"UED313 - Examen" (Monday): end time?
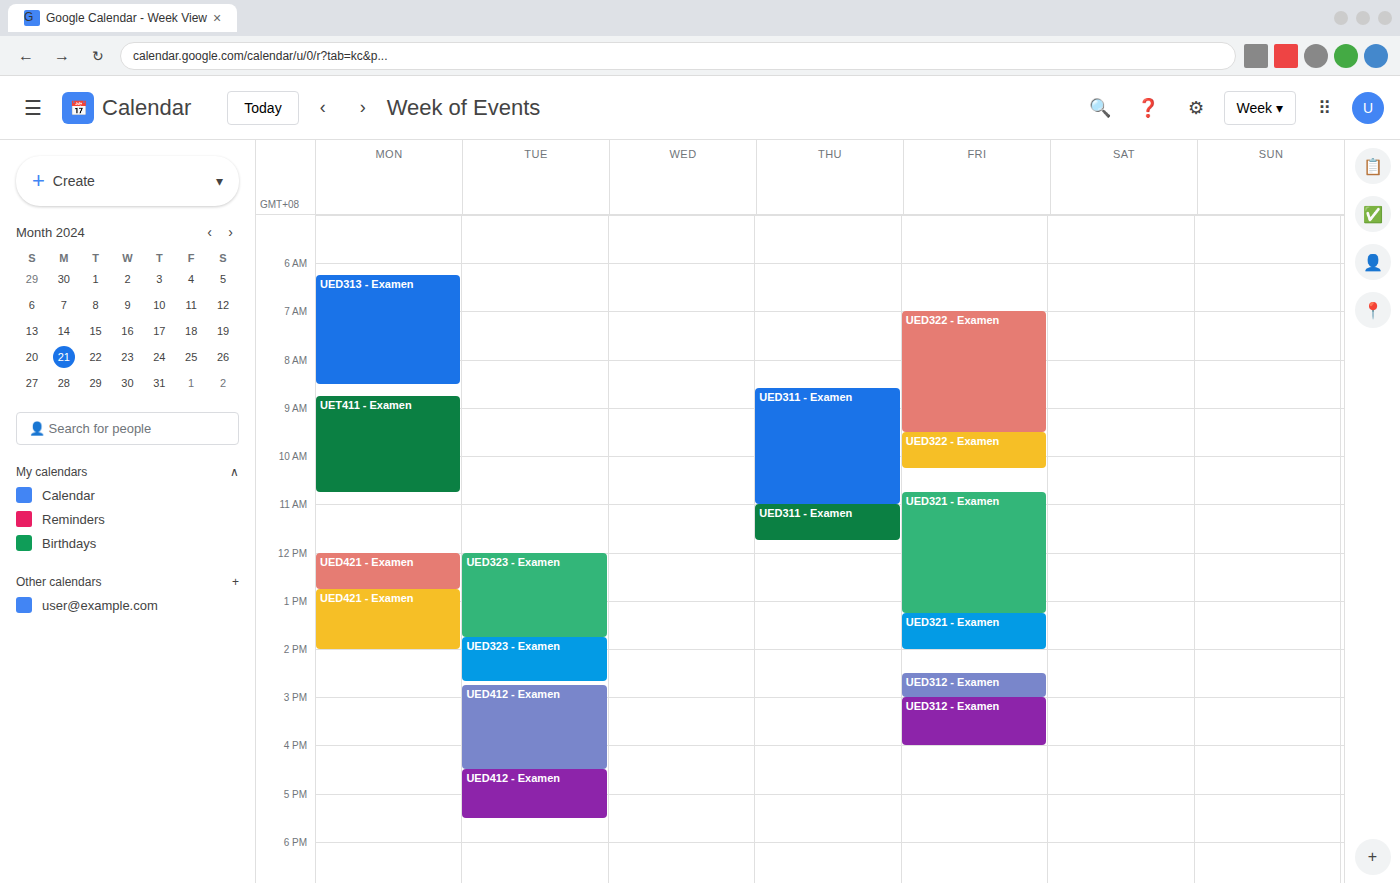
8:30 AM